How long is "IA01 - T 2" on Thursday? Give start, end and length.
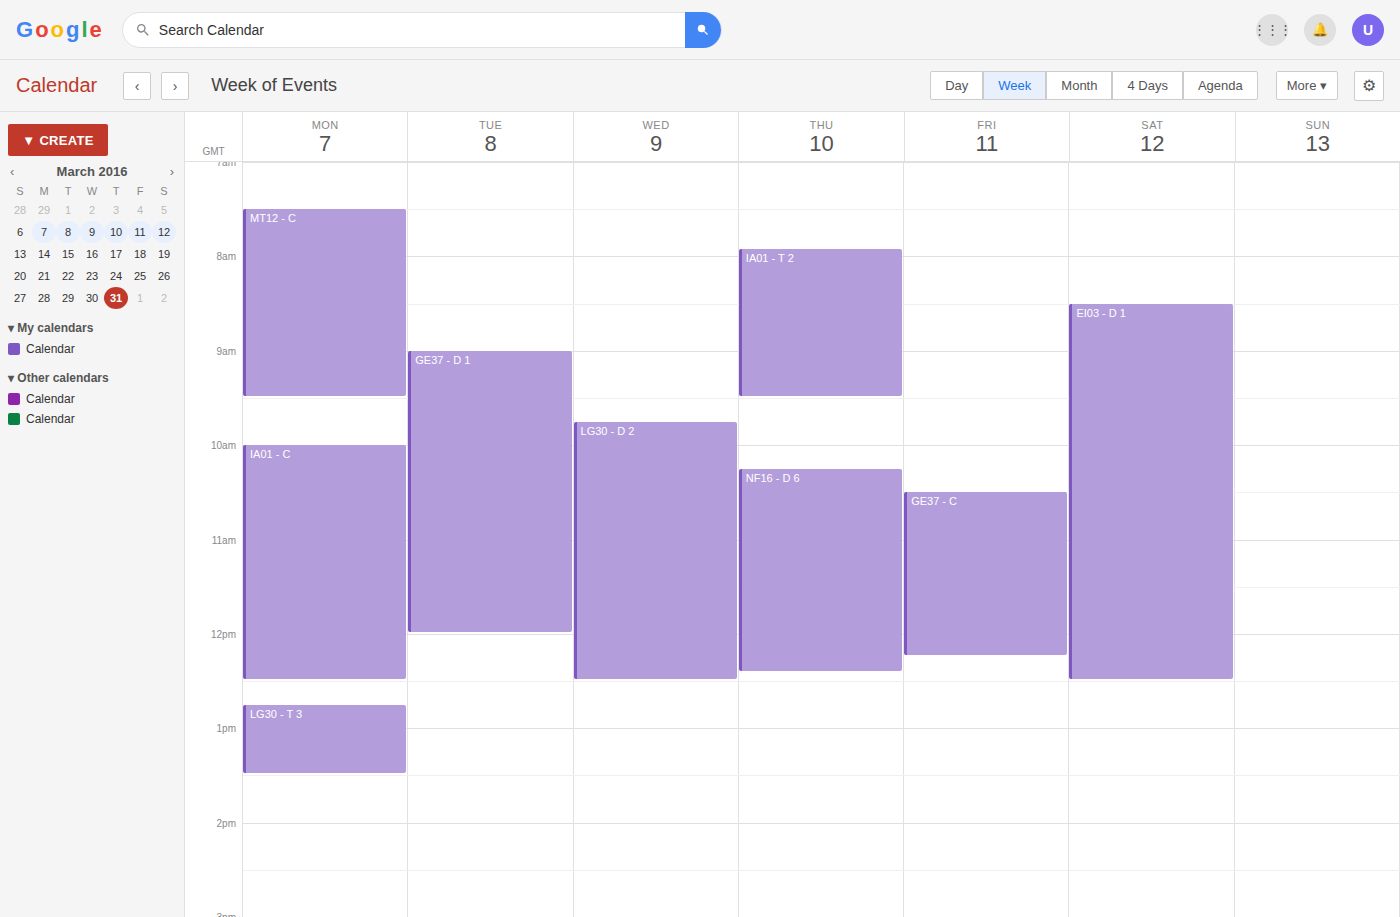
7:55 AM to 9:30 AM, 1 hour 35 minutes